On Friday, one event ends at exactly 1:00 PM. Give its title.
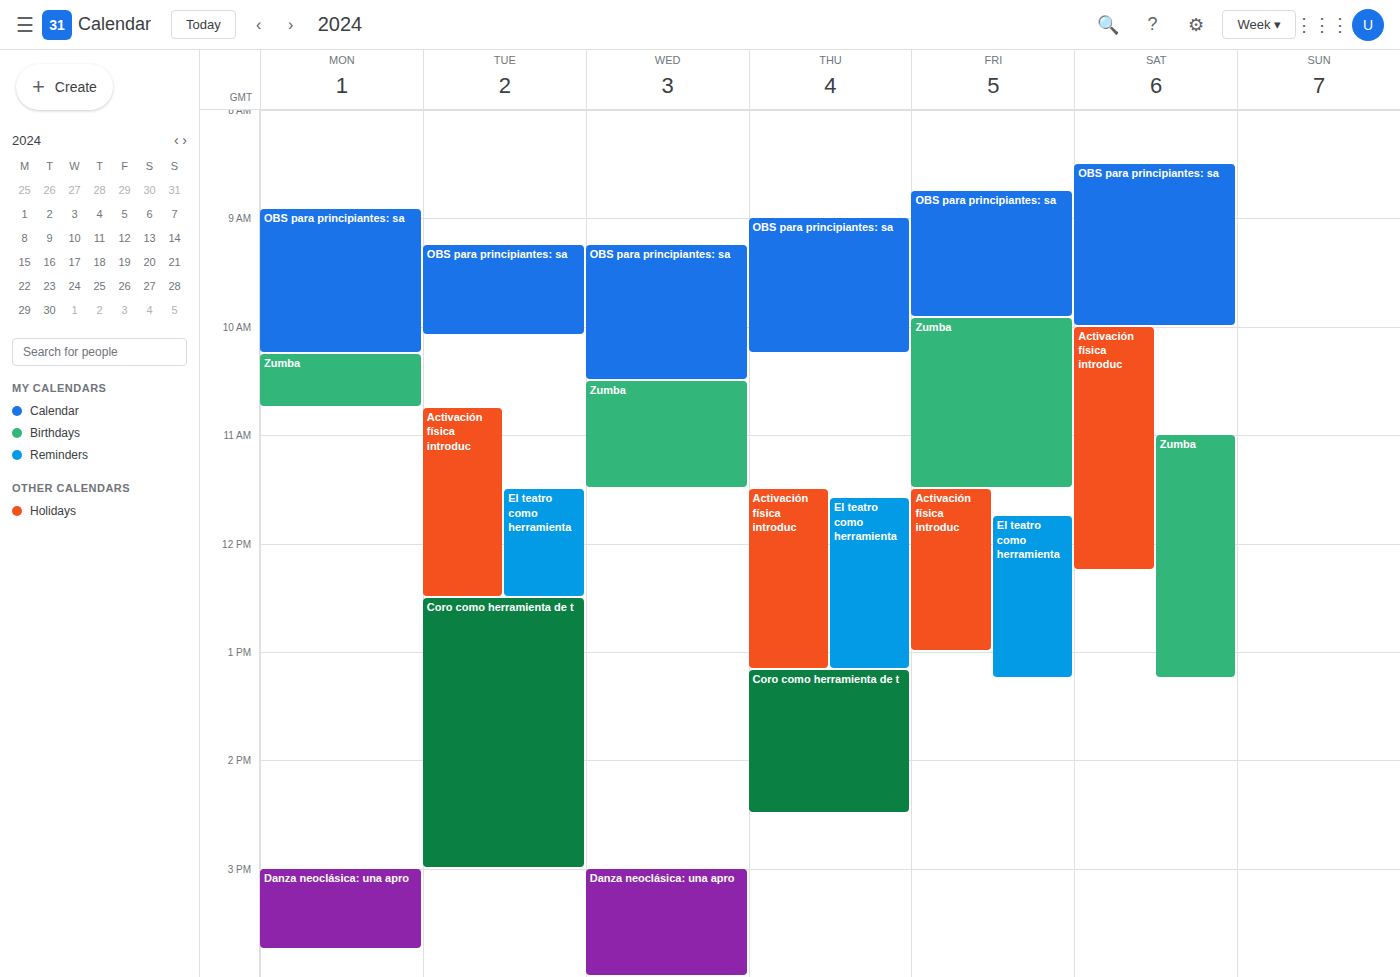
"Activación física introduc"